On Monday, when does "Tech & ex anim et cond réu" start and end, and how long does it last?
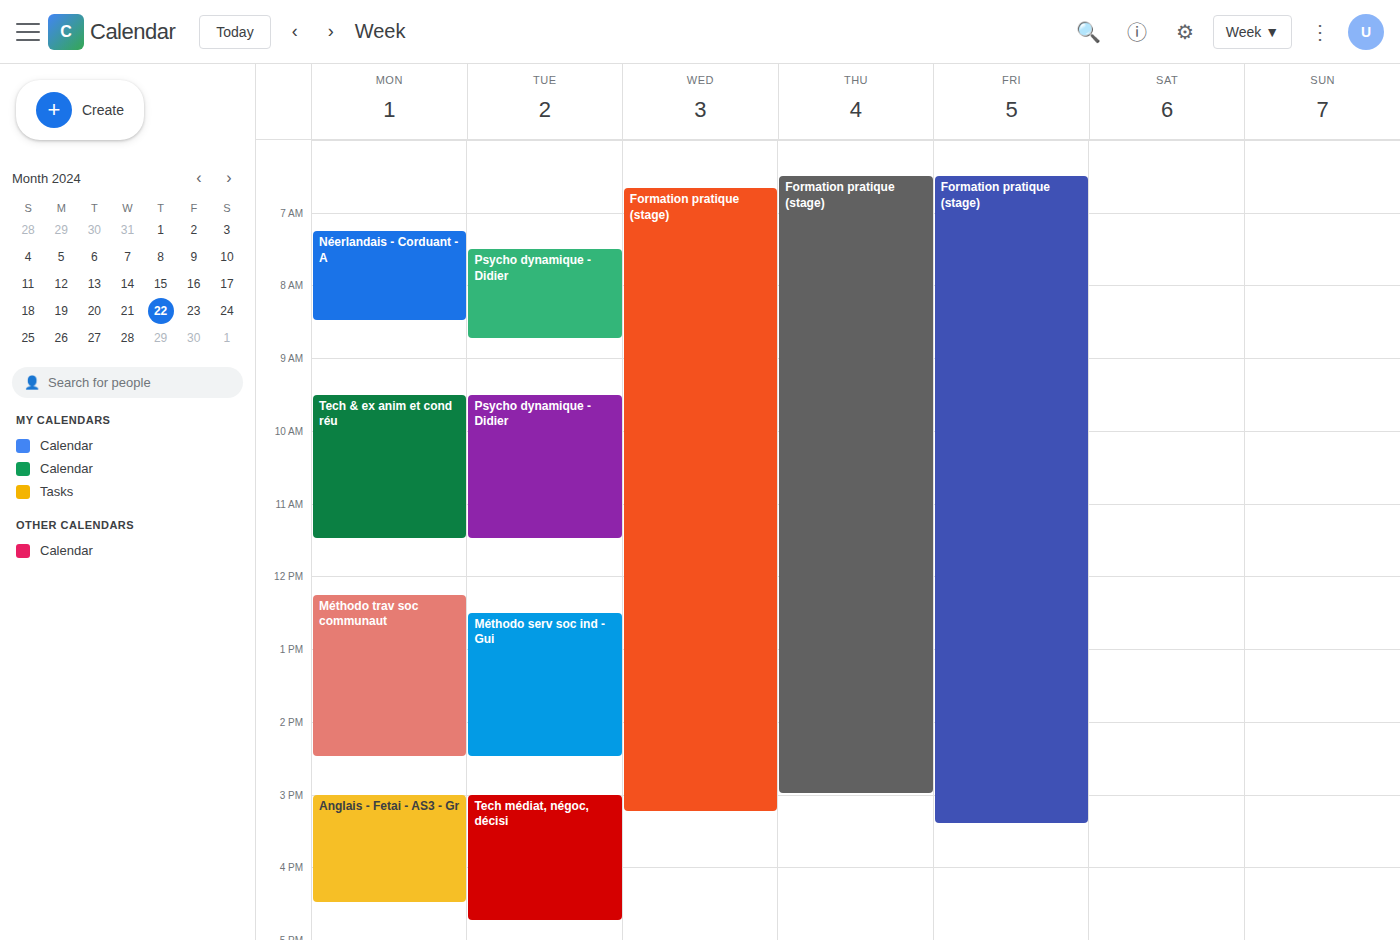
09:30 to 11:30, 2 hours